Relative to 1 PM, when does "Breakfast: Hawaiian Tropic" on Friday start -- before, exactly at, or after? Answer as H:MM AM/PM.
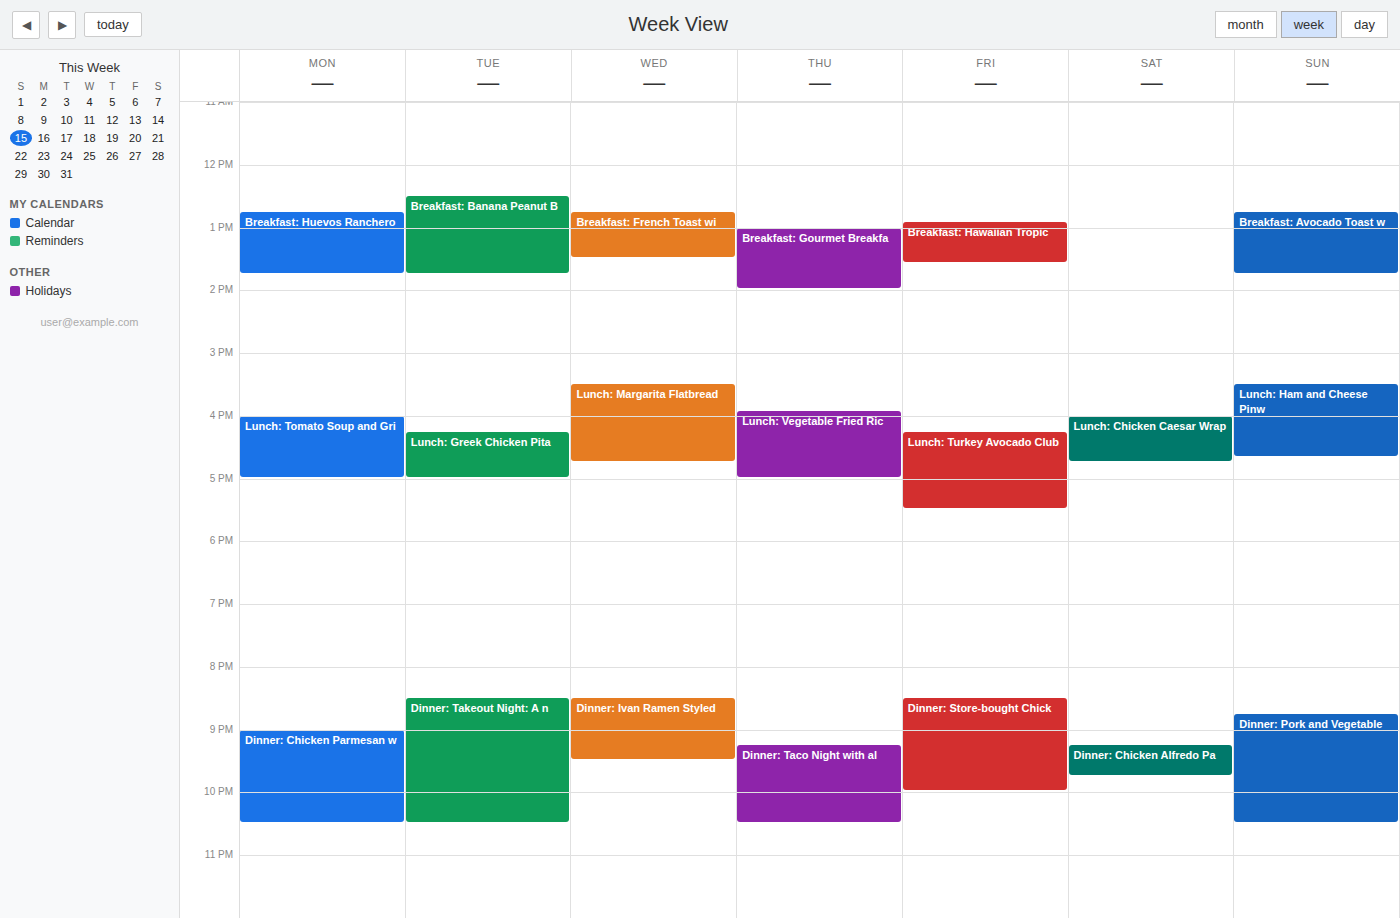
12:55 PM -- before 1 PM, 5 minutes above the 1 PM line.